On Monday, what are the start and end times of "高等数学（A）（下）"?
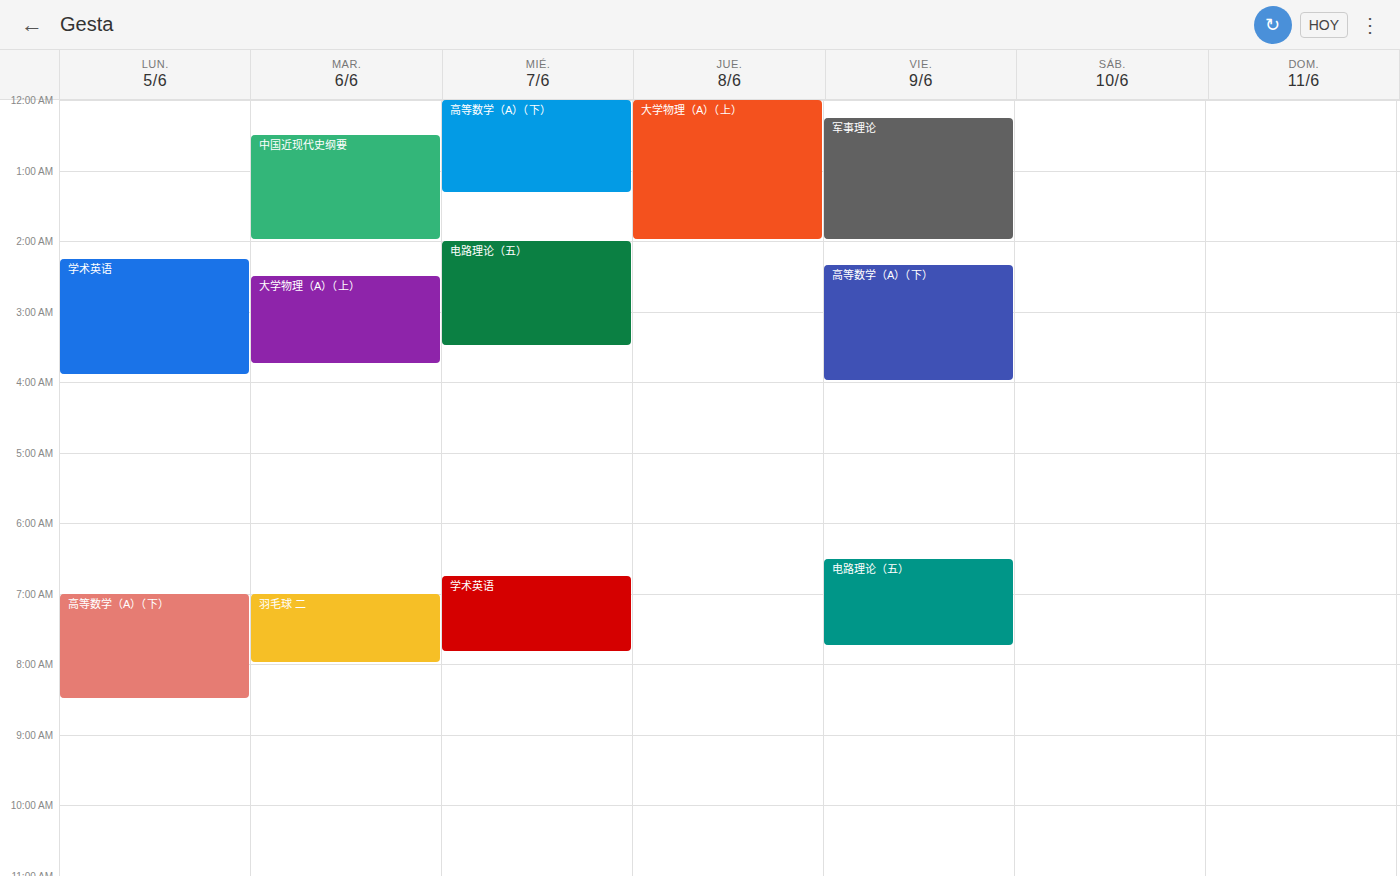
7:00 AM to 8:30 AM